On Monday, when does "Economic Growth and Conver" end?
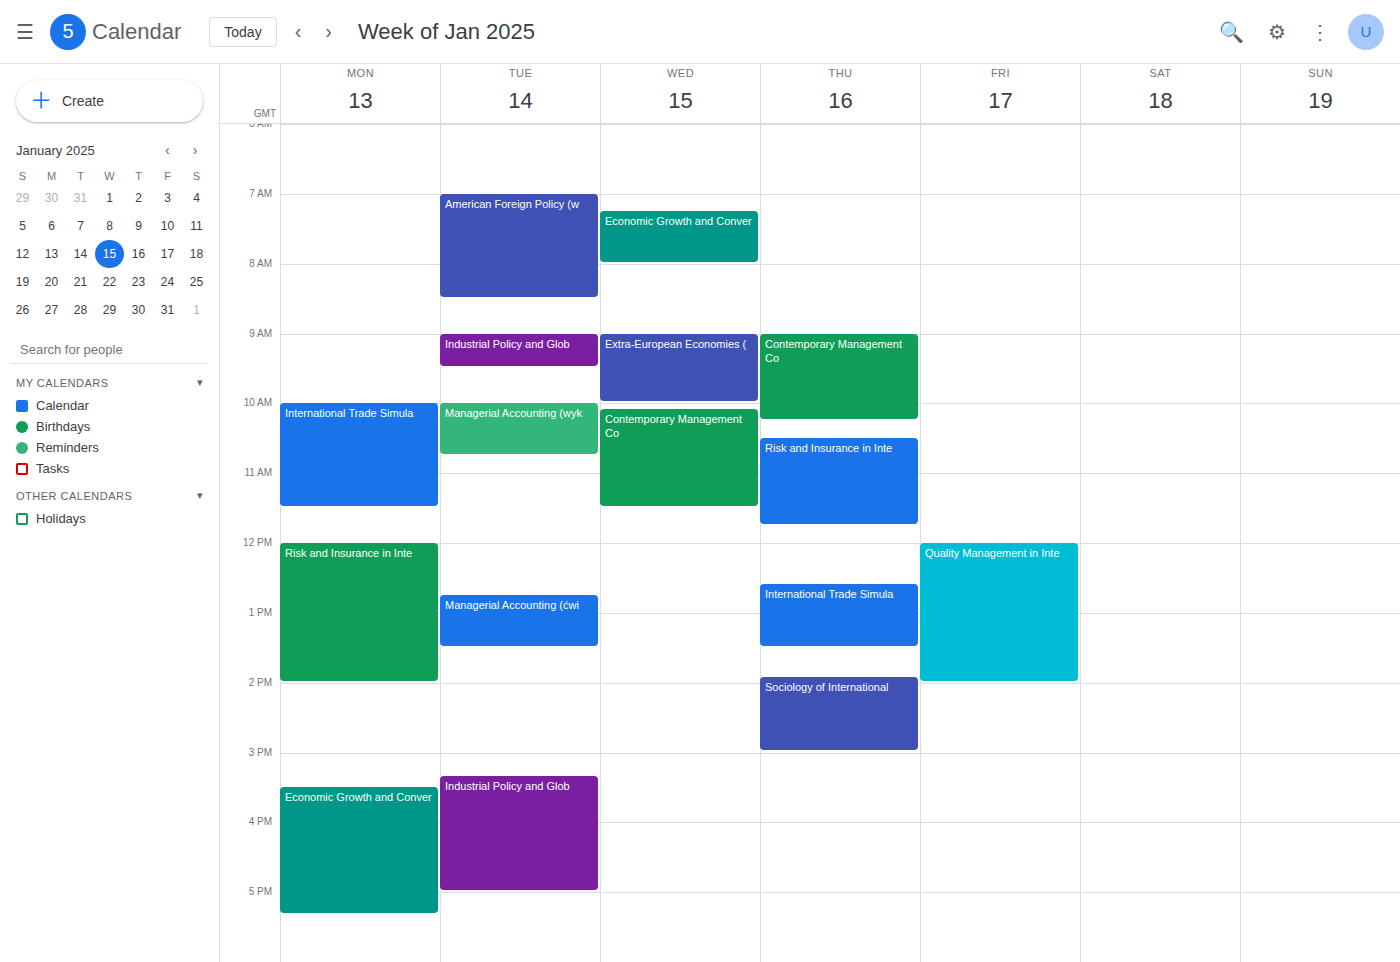
5:20 PM